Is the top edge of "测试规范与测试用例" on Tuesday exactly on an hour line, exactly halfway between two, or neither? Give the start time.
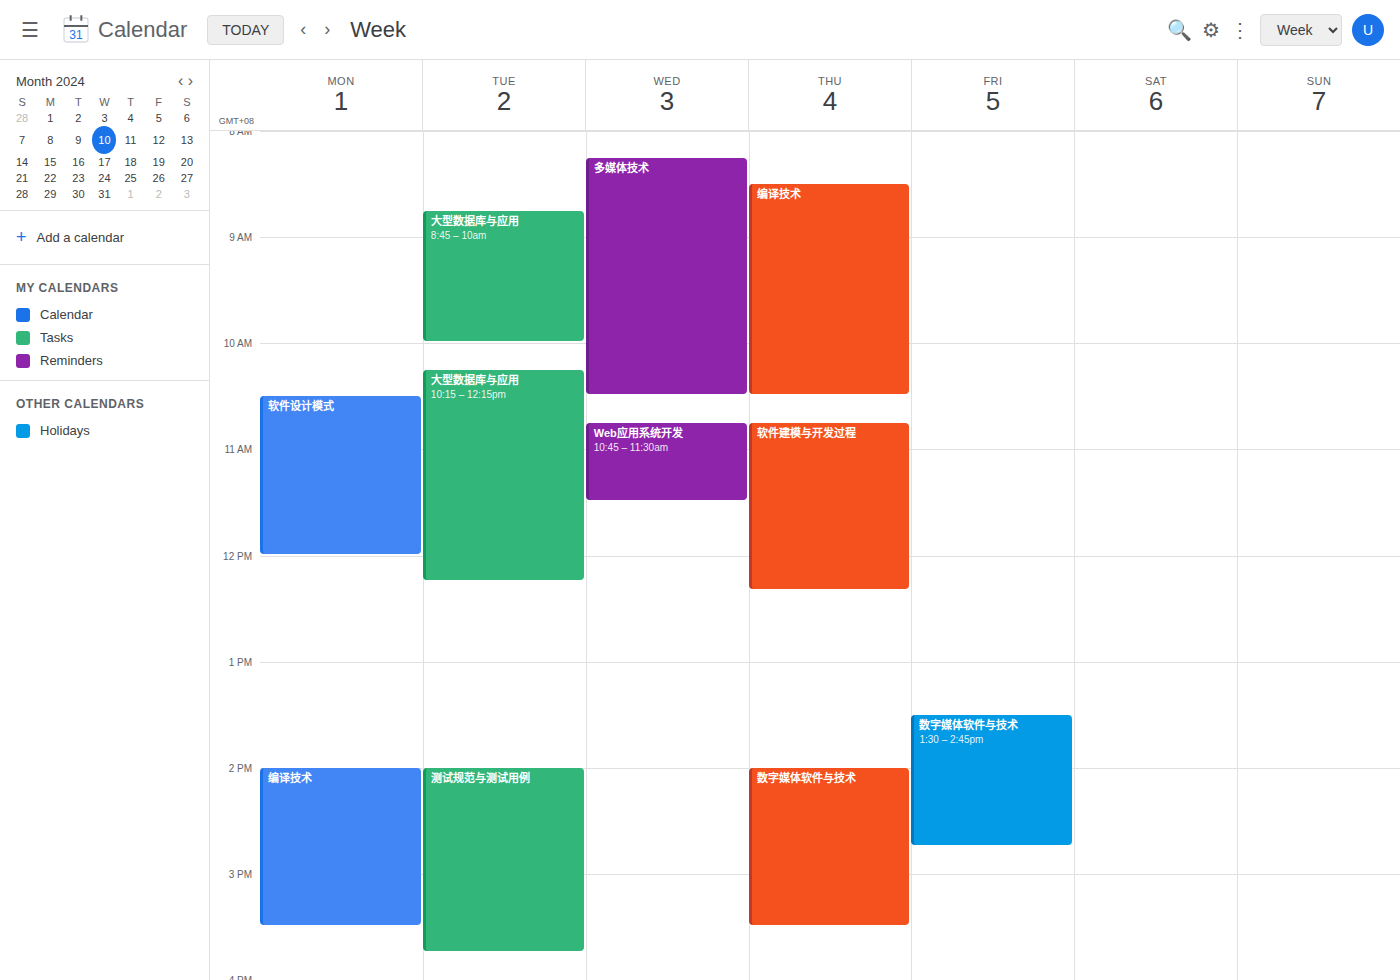
2:00 PM -- exactly on the 2 PM line.